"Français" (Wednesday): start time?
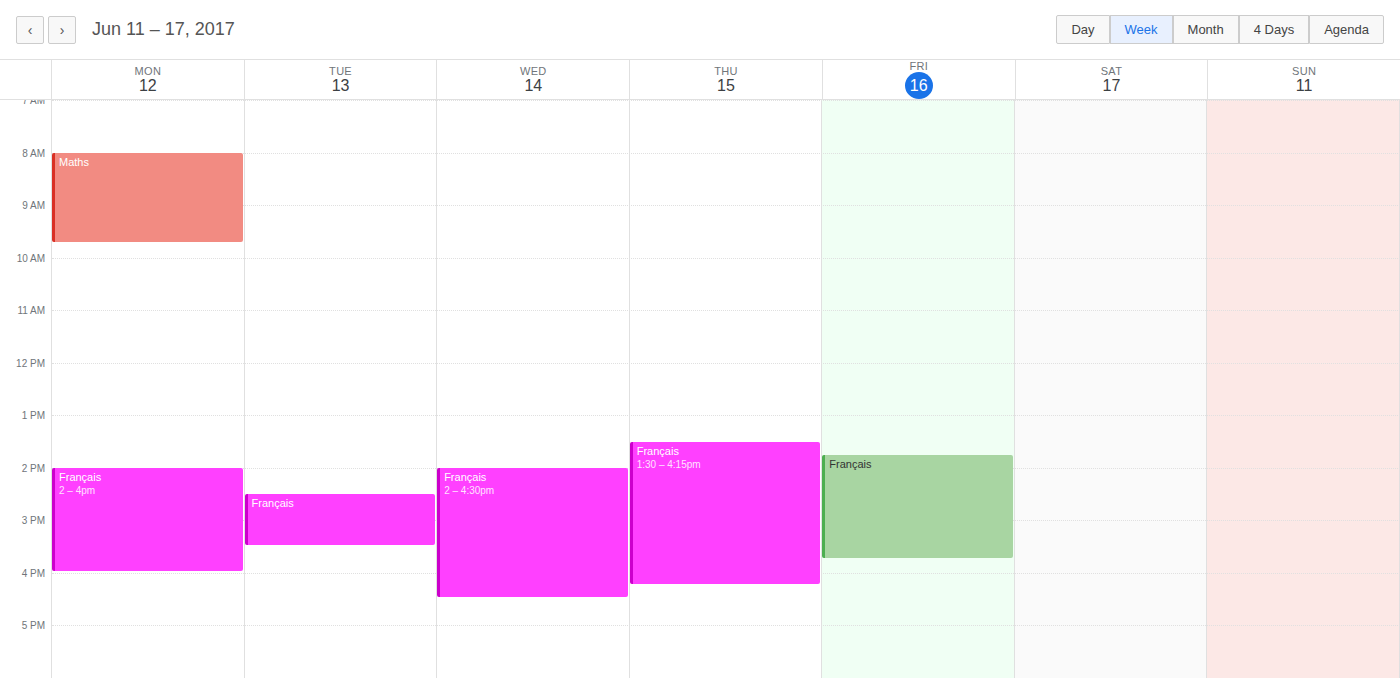
2:00 PM